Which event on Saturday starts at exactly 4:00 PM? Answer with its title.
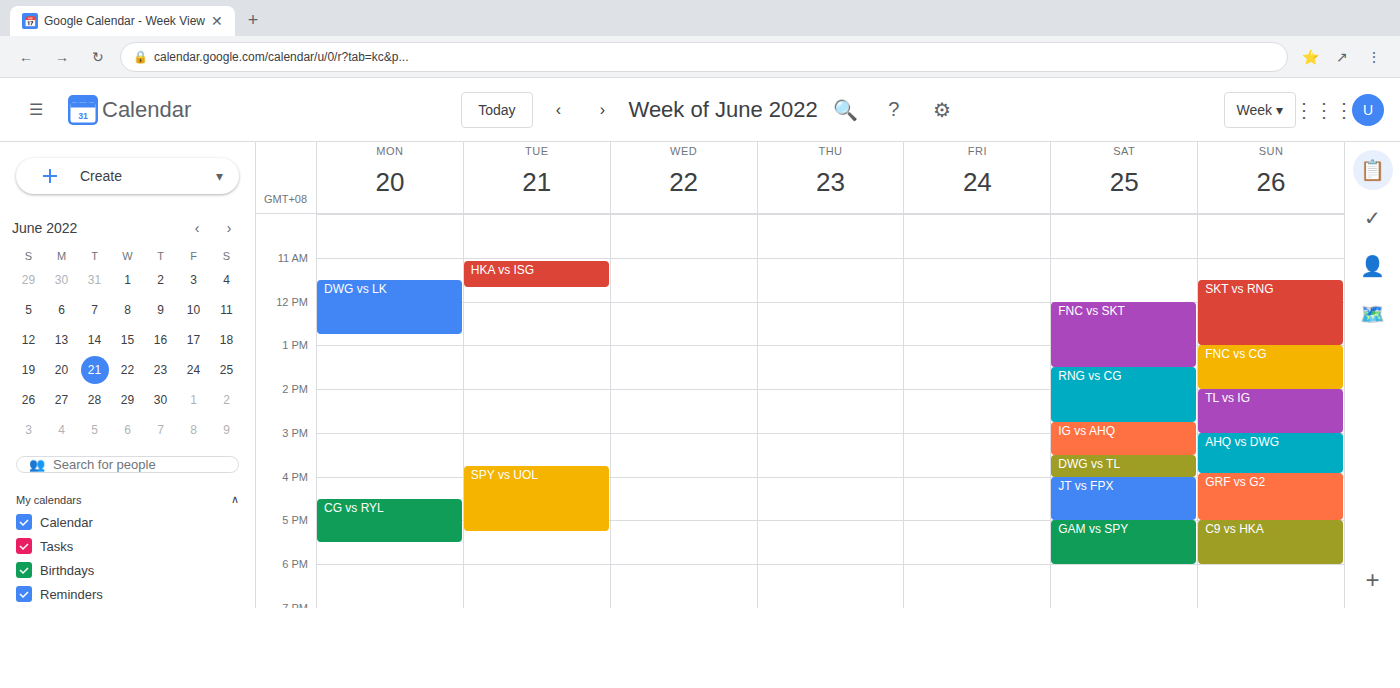
"JT vs FPX"